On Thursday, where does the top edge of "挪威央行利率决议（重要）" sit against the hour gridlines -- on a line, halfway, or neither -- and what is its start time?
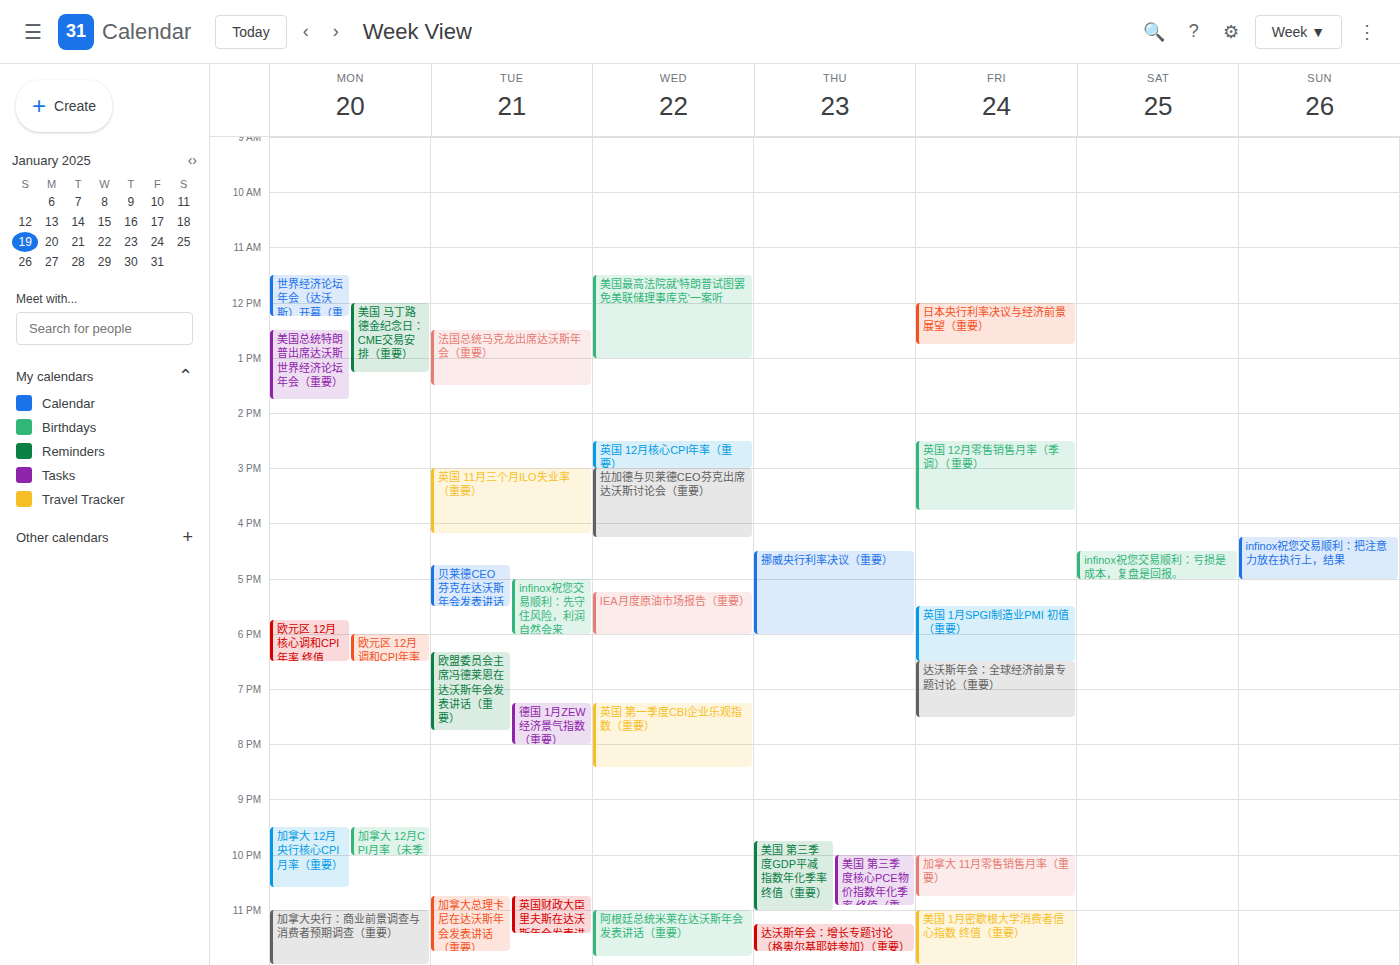
4:30 PM -- halfway between the 4 PM and 5 PM lines.